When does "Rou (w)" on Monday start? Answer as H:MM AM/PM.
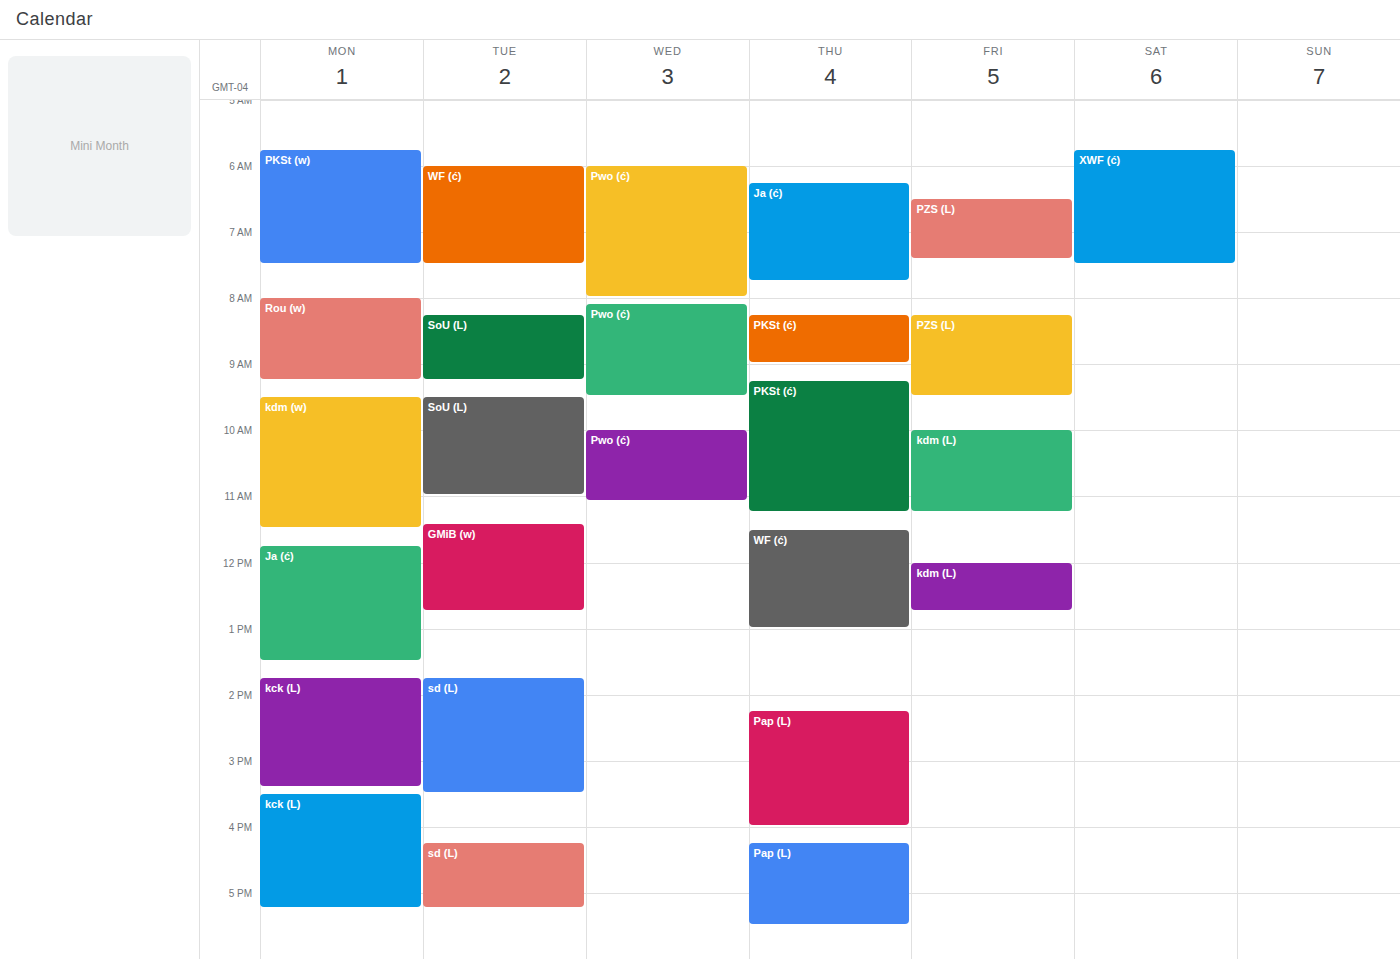
8:00 AM